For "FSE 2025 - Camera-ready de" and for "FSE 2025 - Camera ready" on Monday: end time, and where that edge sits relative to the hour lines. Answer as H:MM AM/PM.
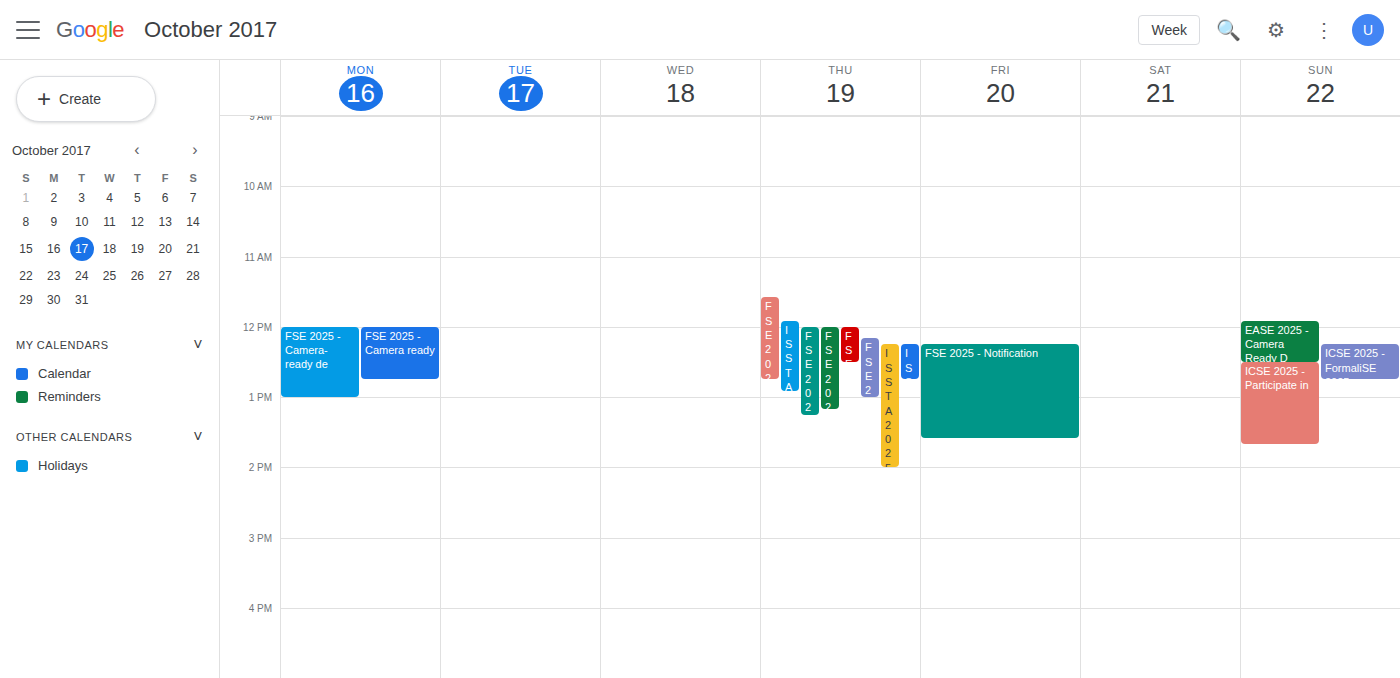
"FSE 2025 - Camera-ready de": 1:00 PM, exactly on the 1 PM line. "FSE 2025 - Camera ready": 12:45 PM, neither: three quarters of the way from the 12 PM line to the 1 PM line.